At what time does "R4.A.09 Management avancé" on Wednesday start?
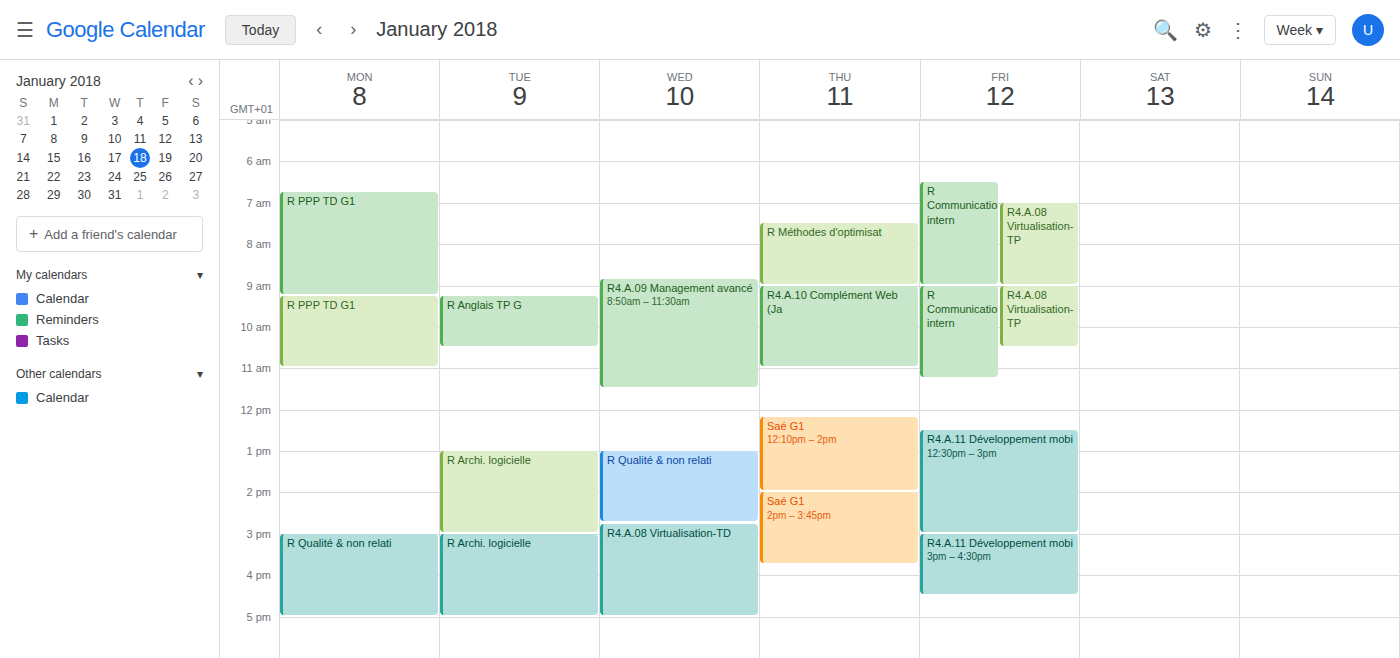
08:50